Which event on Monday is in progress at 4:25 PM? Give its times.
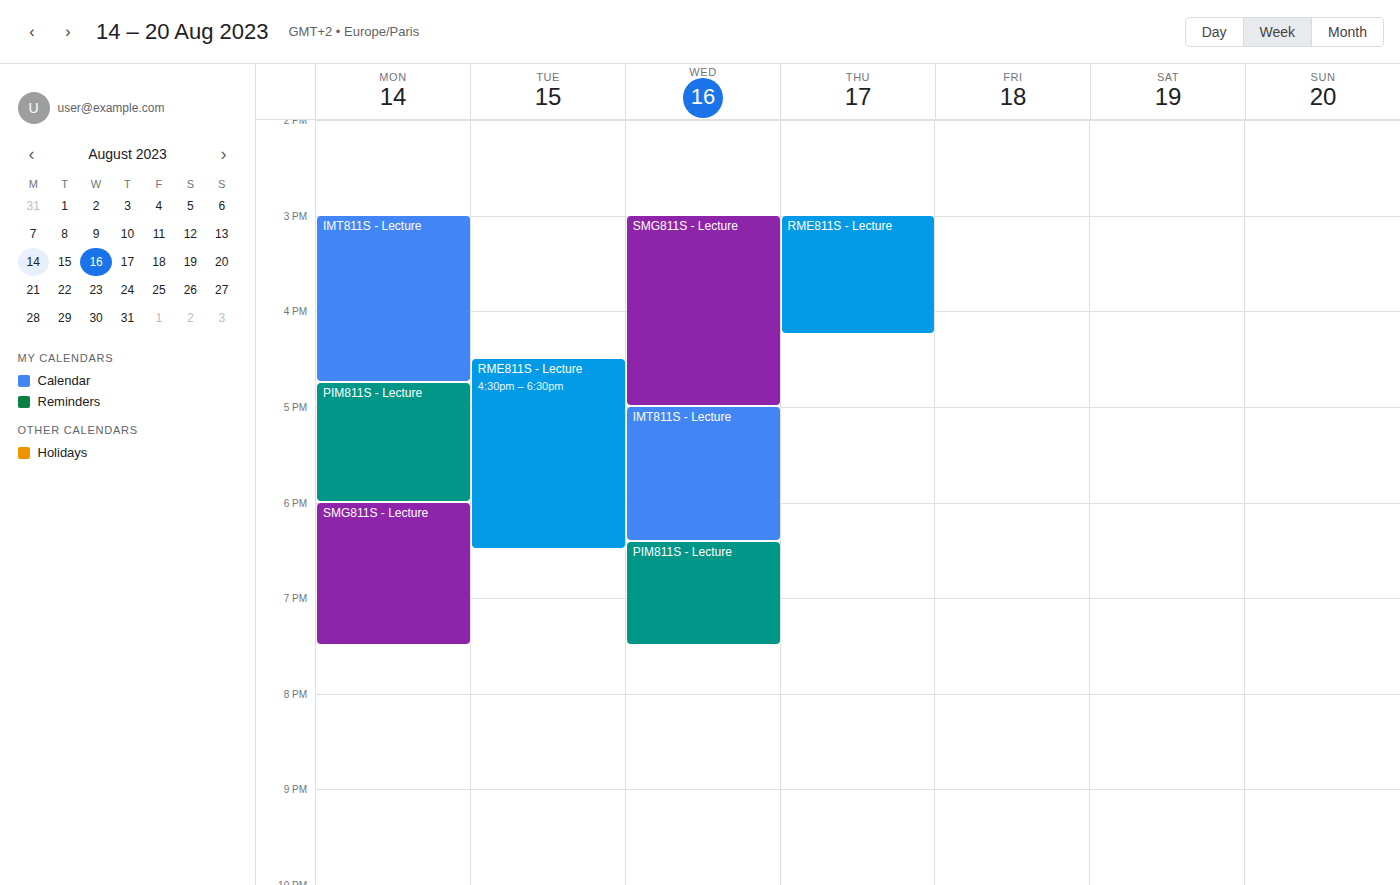
"IMT811S - Lecture", 3:00 PM to 4:45 PM